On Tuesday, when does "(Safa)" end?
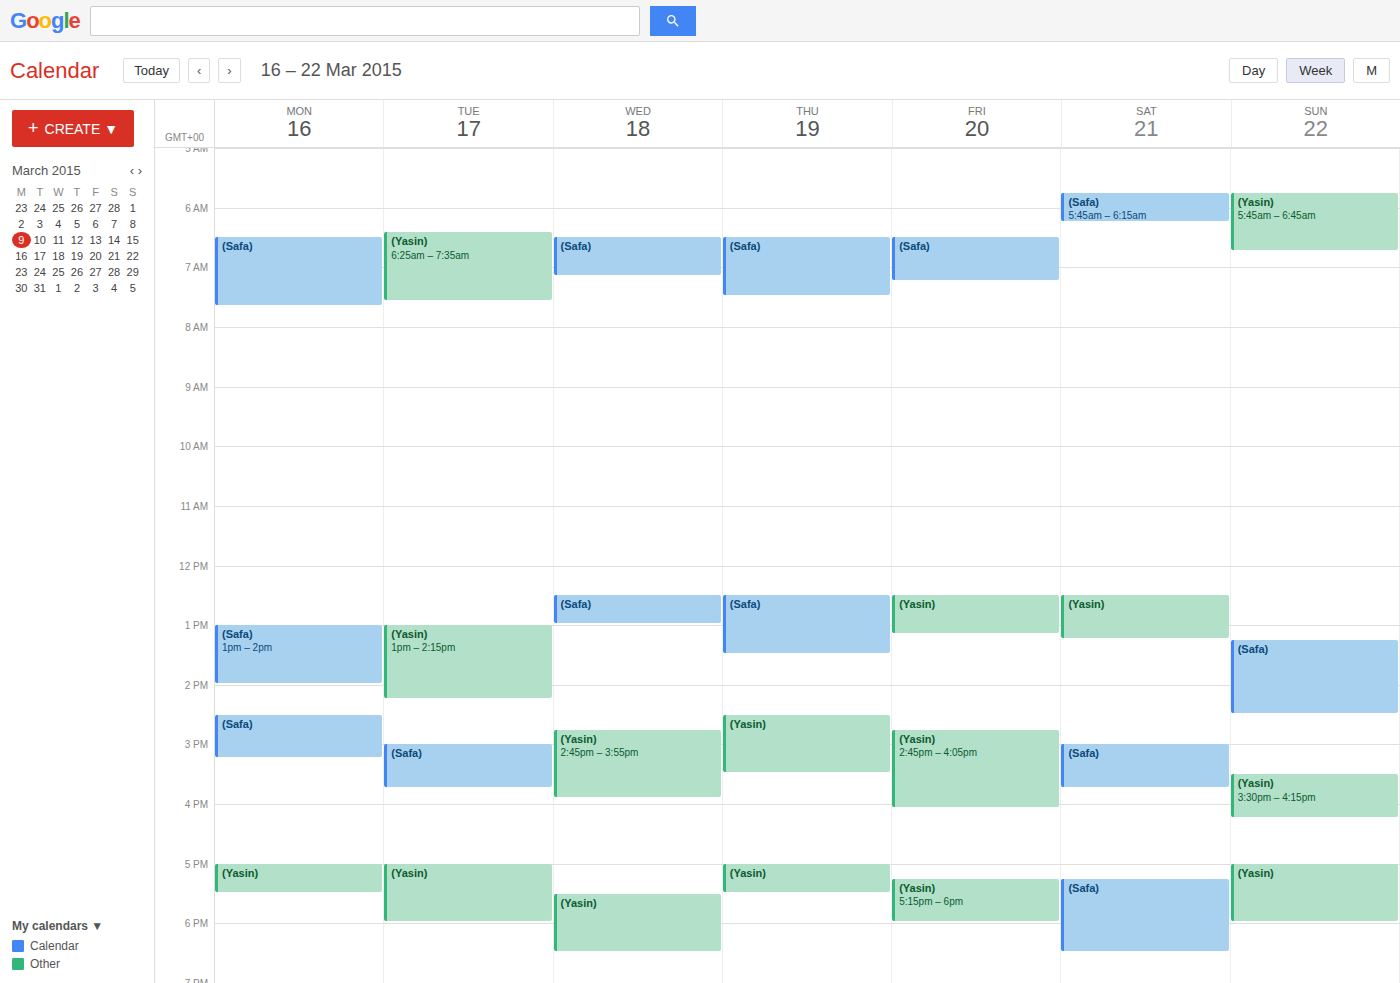
15:45